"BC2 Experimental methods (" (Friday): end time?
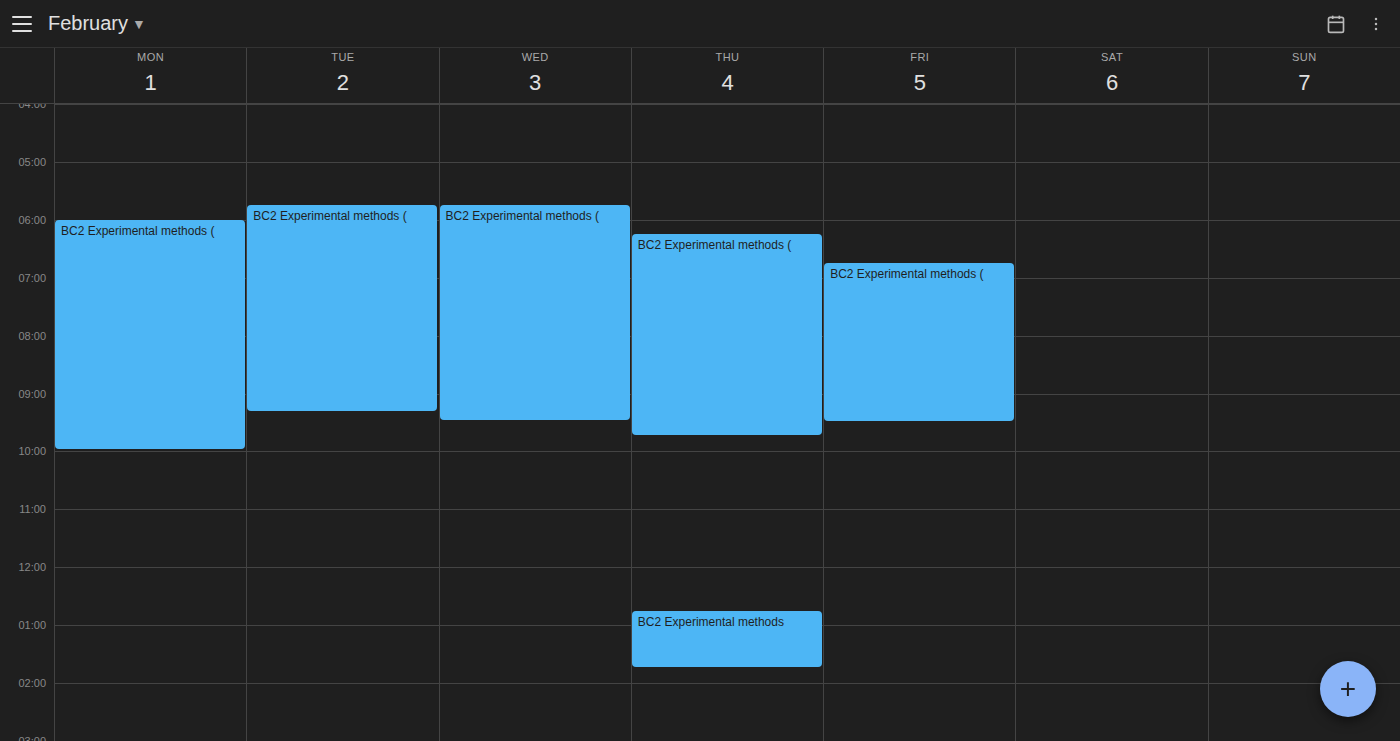
9:30 AM